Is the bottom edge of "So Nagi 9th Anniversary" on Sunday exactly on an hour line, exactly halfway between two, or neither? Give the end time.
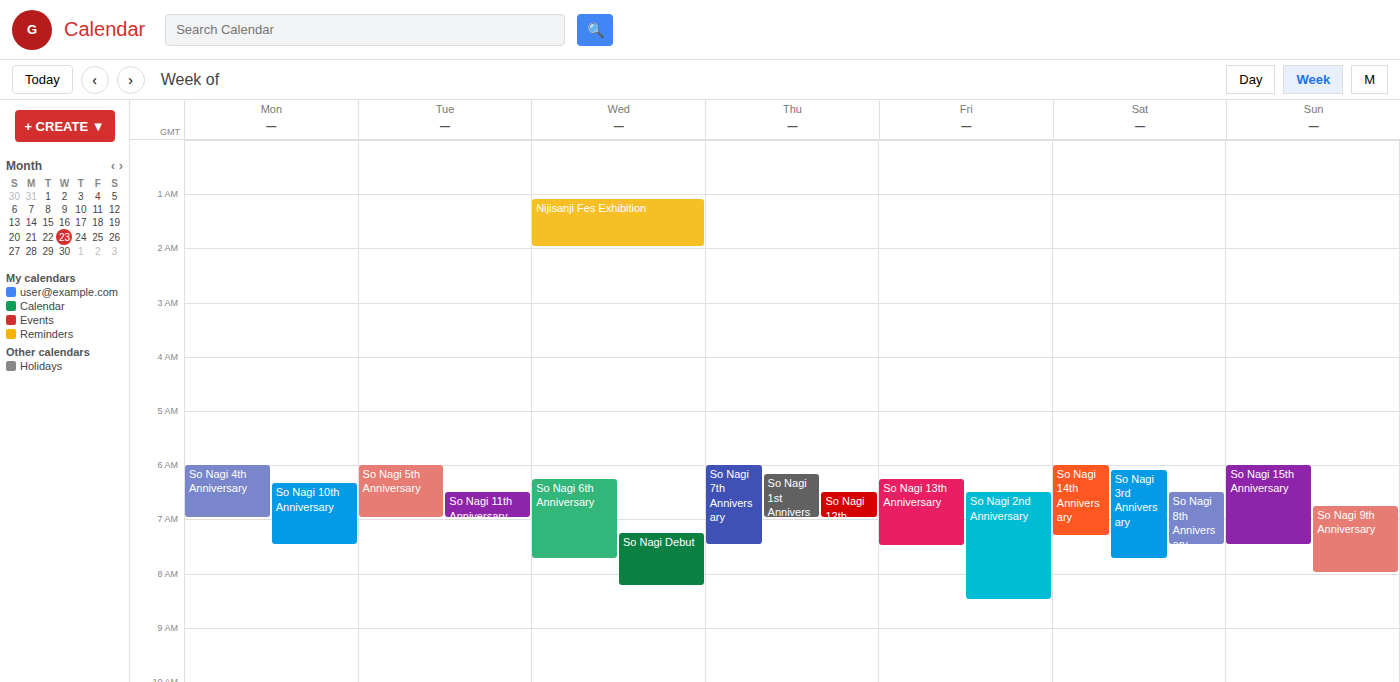
8:00 AM -- exactly on the 8 AM line.